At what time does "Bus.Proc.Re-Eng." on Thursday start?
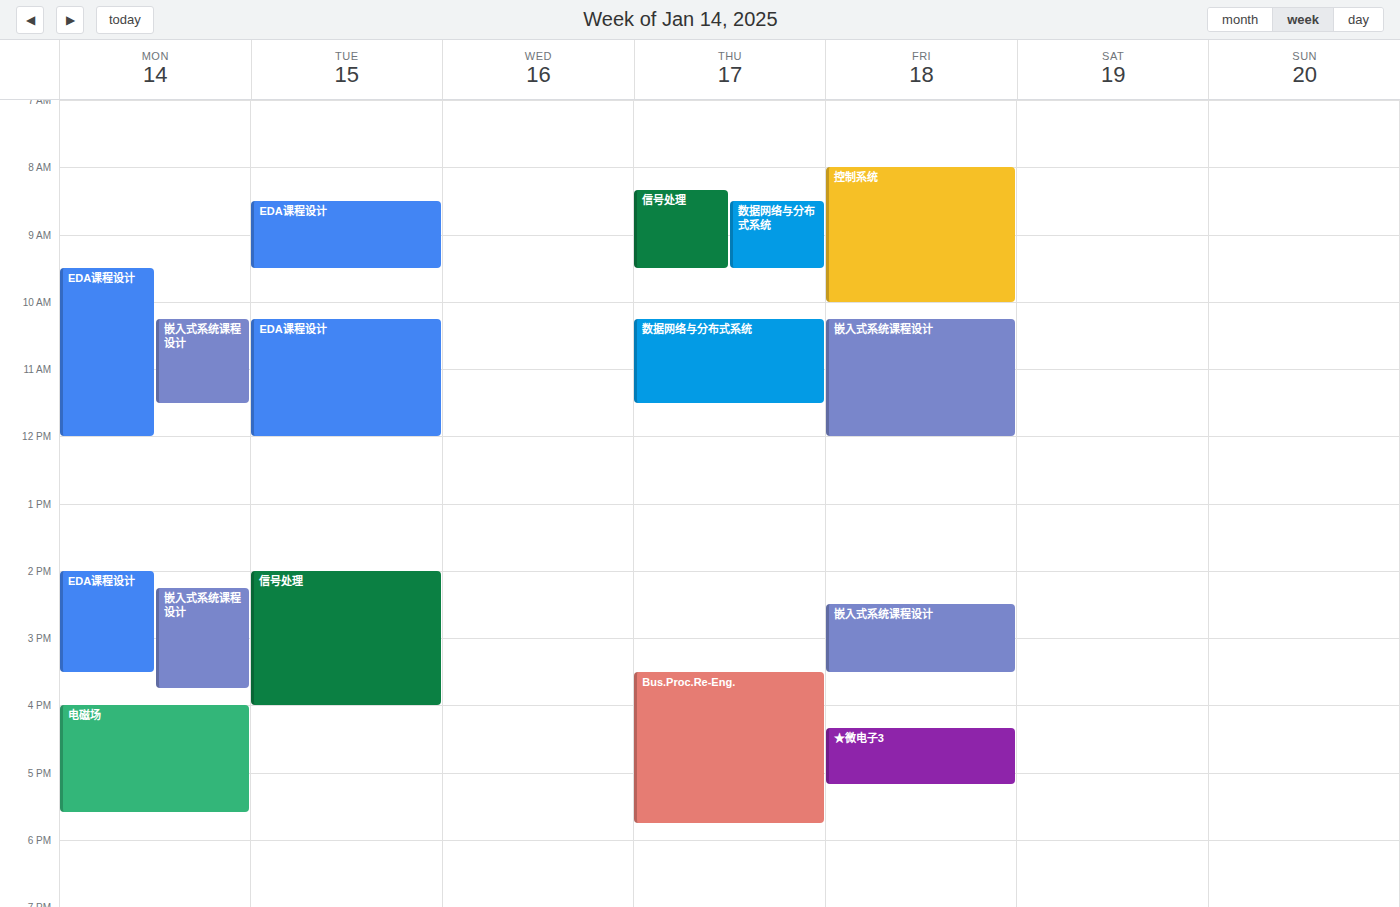
3:30 PM